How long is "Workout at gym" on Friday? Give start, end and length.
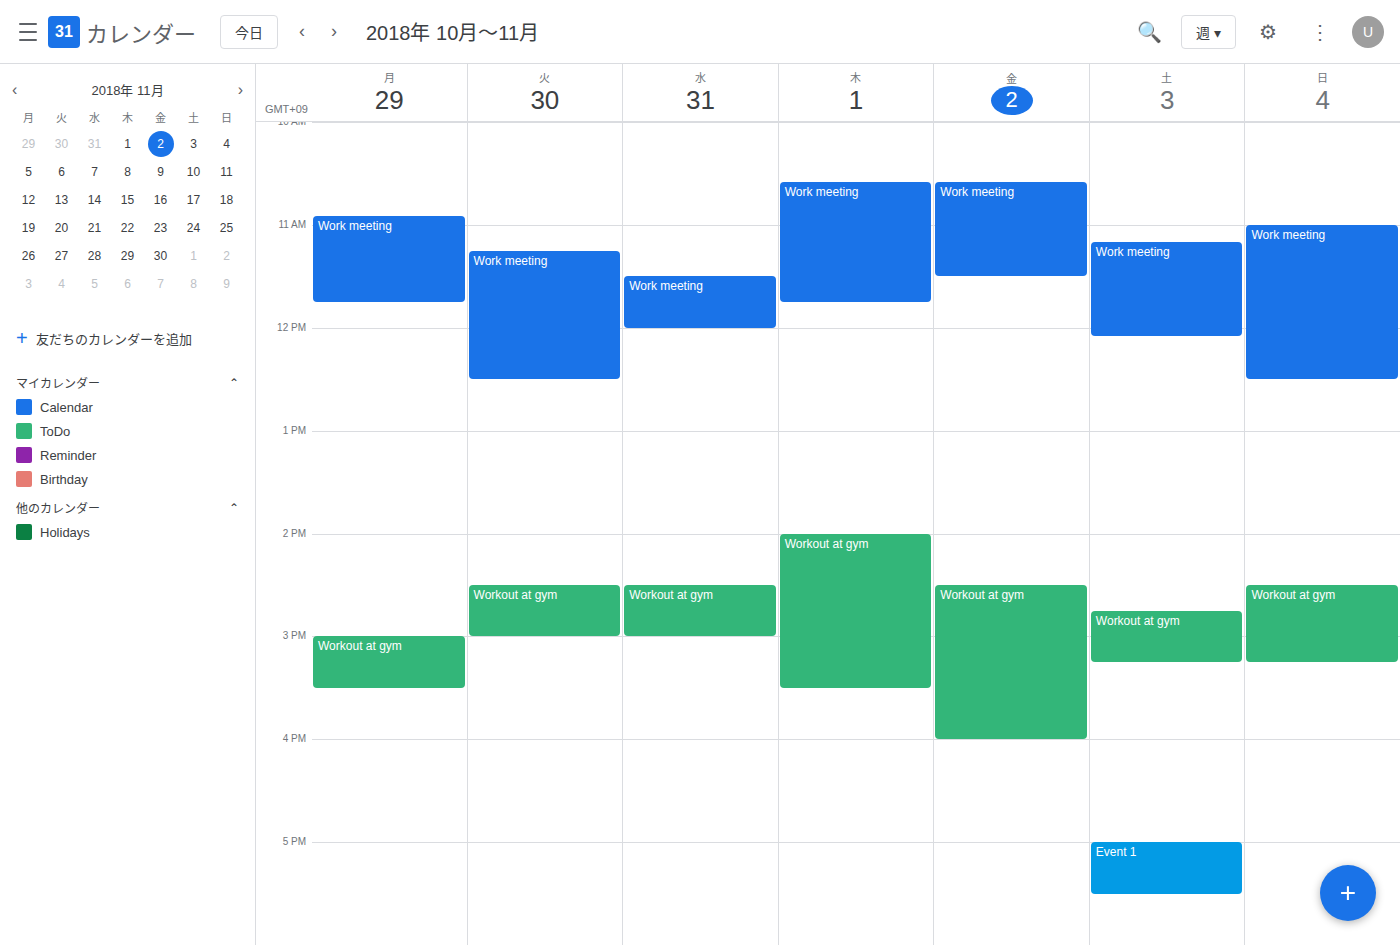
2:30 PM to 4:00 PM, 1 hour 30 minutes